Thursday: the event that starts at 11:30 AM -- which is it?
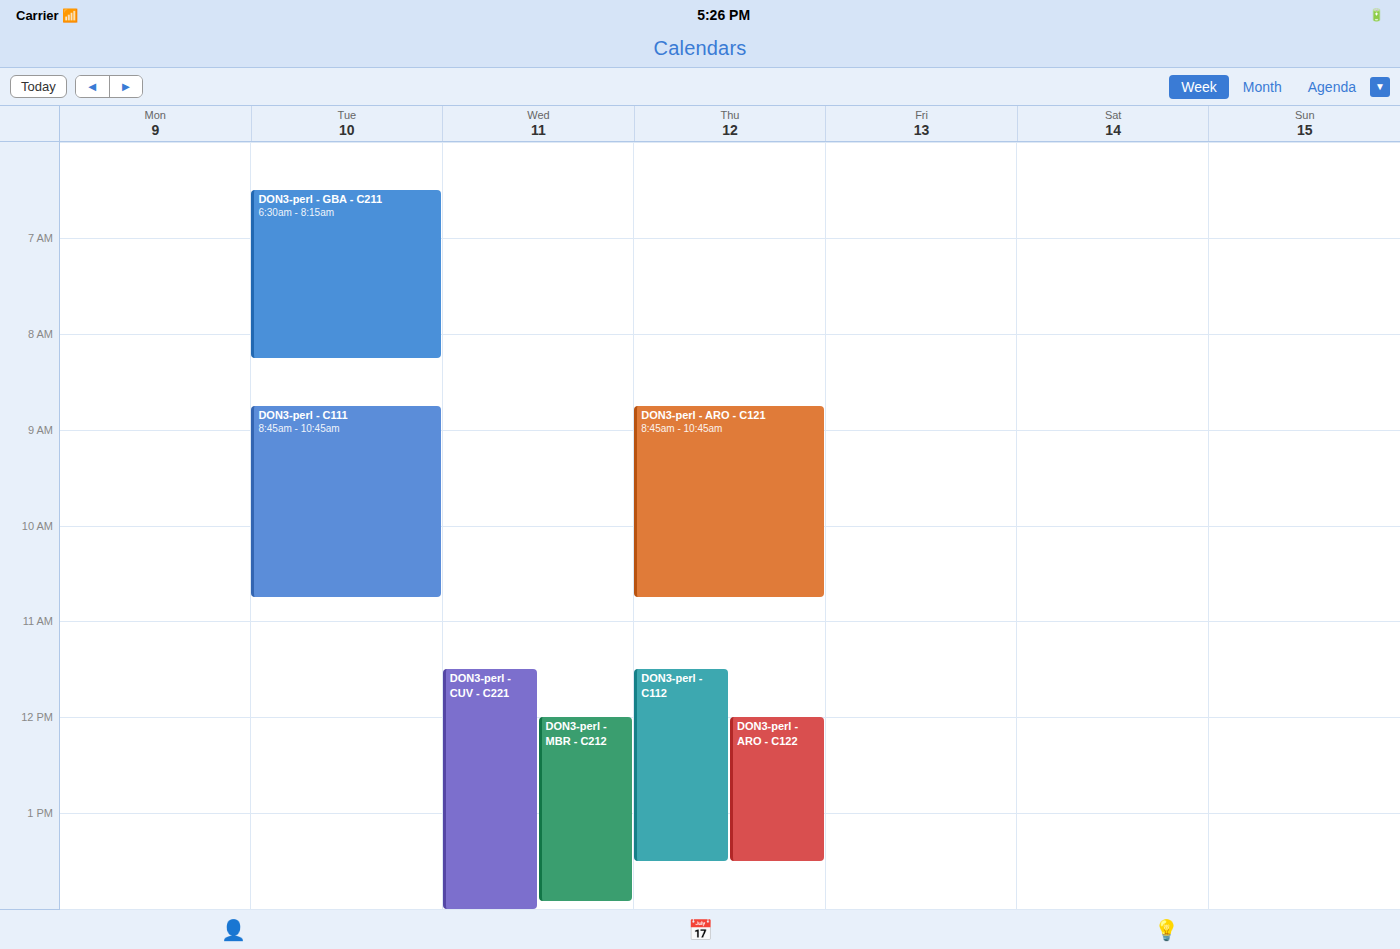
"DON3-perl - C112"